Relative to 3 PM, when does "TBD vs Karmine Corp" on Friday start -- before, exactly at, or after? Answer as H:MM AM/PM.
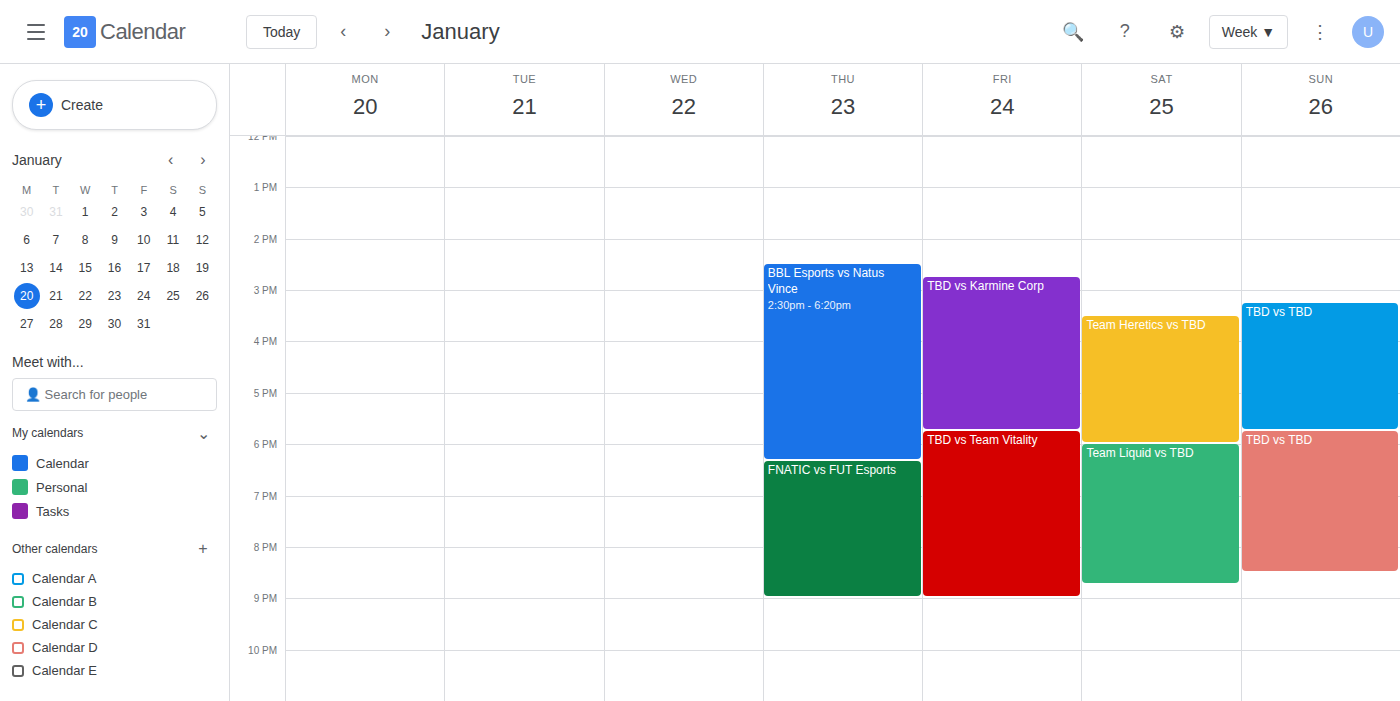
2:45 PM -- before 3 PM, 15 minutes above the 3 PM line.